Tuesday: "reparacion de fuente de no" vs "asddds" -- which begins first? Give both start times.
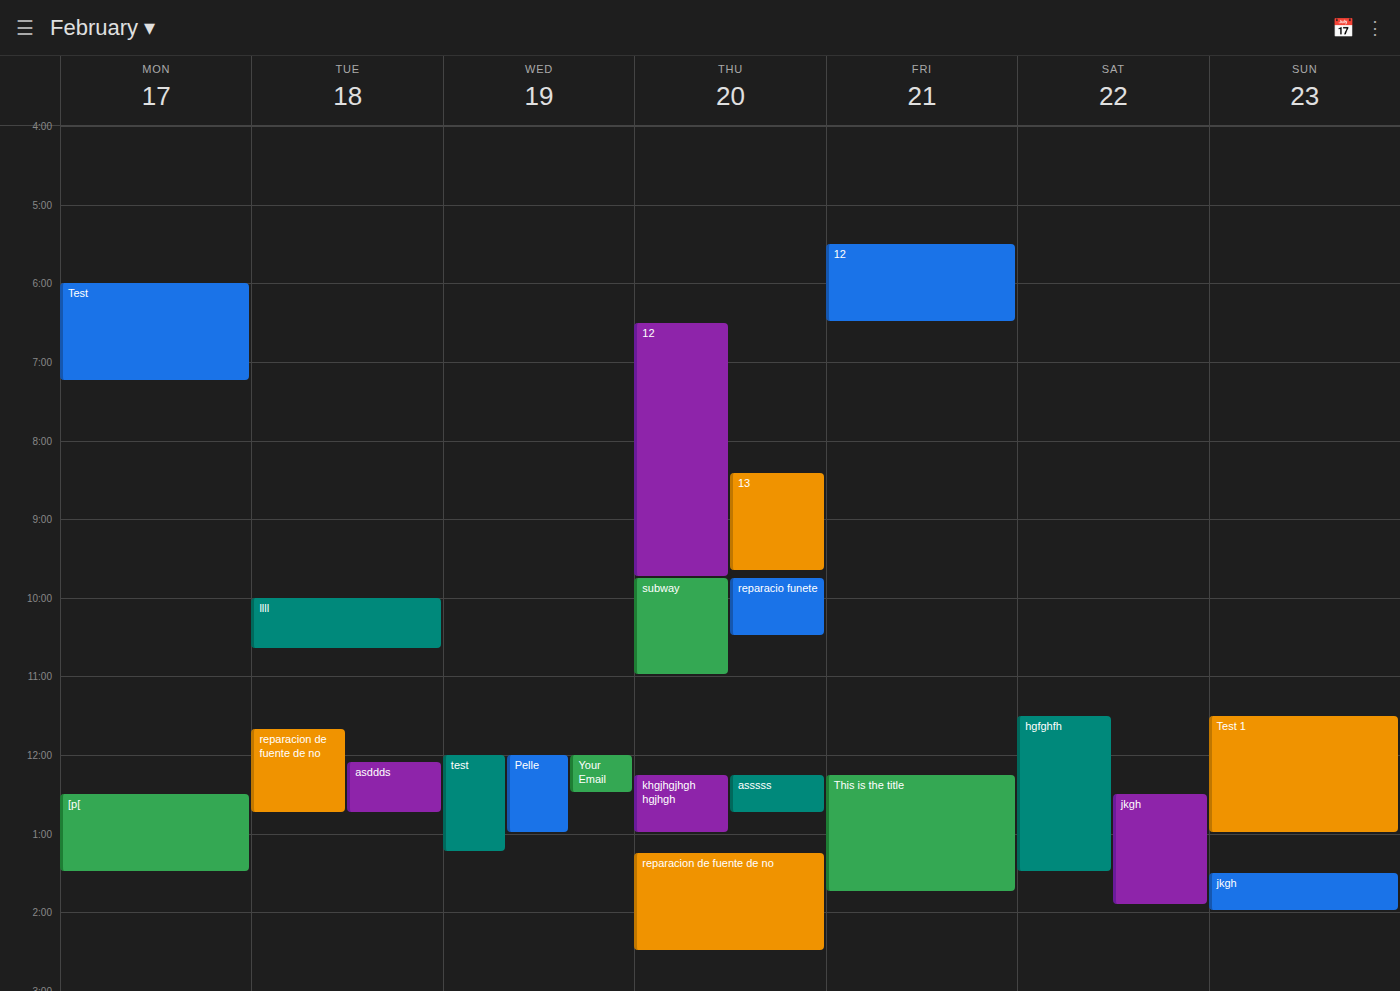
"reparacion de fuente de no" 11:40; "asddds" 12:05.